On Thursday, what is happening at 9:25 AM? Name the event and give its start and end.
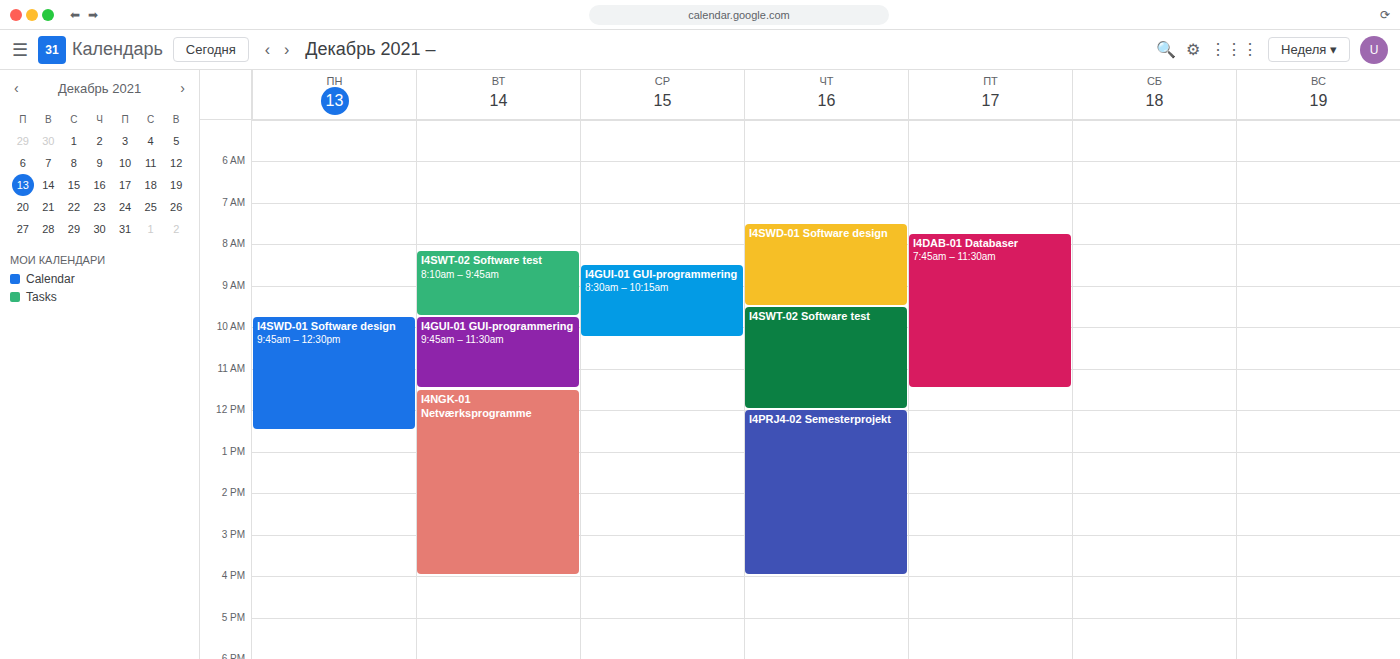
"I4SWD-01 Software design", 7:30 AM to 9:30 AM